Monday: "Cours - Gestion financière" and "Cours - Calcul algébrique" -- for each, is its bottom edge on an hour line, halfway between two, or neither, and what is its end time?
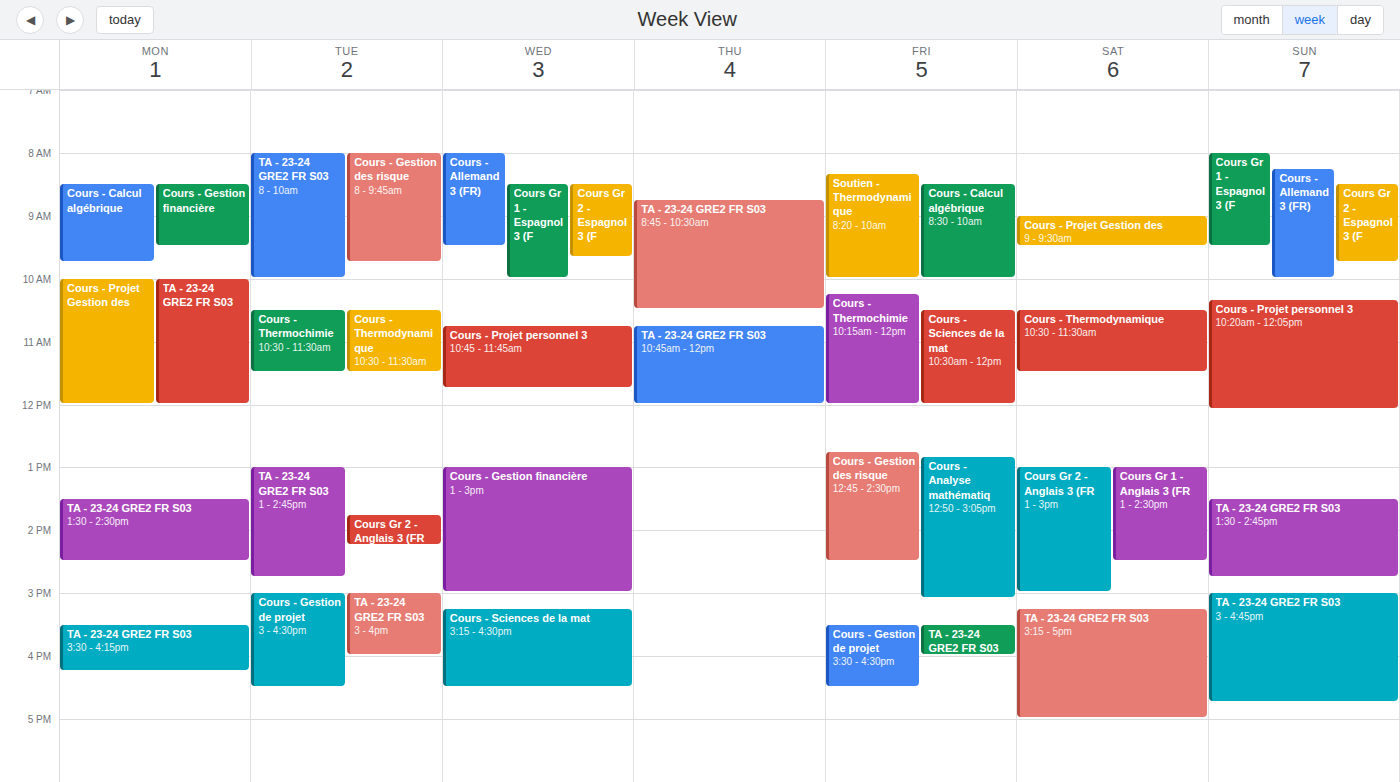
"Cours - Gestion financière": 09:30, halfway between the 09:00 and 10:00 lines. "Cours - Calcul algébrique": 09:45, neither: three quarters of the way from the 09:00 line to the 10:00 line.